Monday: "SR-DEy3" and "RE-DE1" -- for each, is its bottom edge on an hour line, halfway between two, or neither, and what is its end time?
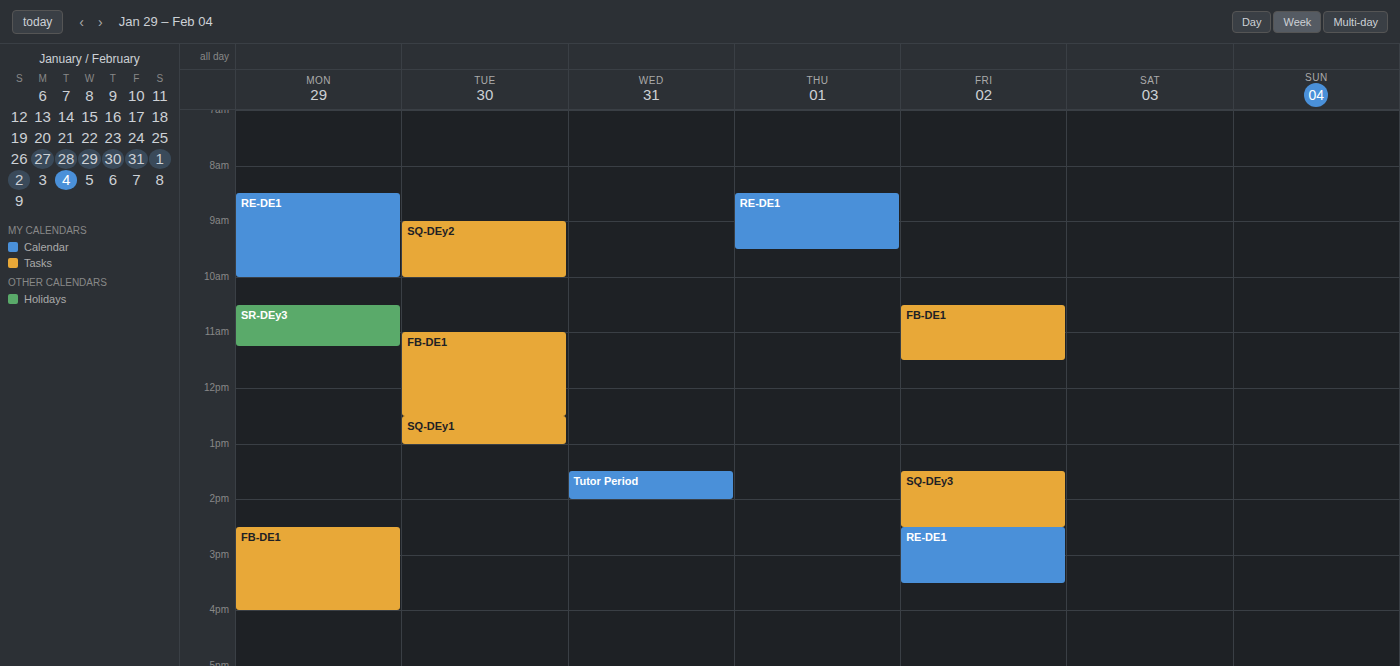
"SR-DEy3": 11:15, neither: a quarter of the way from the 11:00 line to the 12:00 line. "RE-DE1": 10:00, exactly on the 10:00 line.